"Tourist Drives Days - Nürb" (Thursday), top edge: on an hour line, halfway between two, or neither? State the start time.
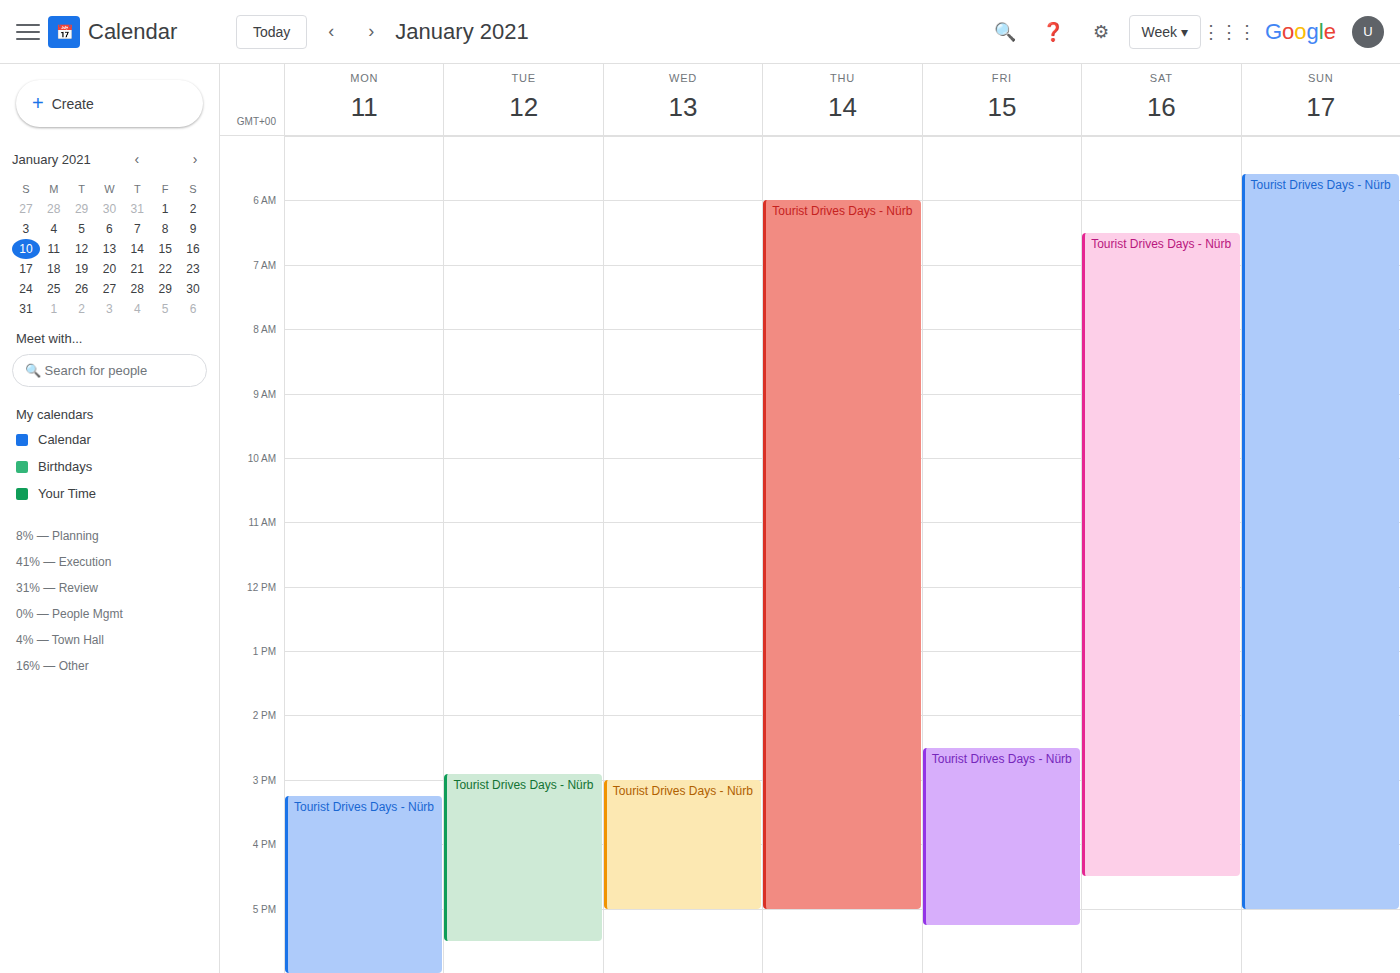
06:00 -- exactly on the 06:00 line.